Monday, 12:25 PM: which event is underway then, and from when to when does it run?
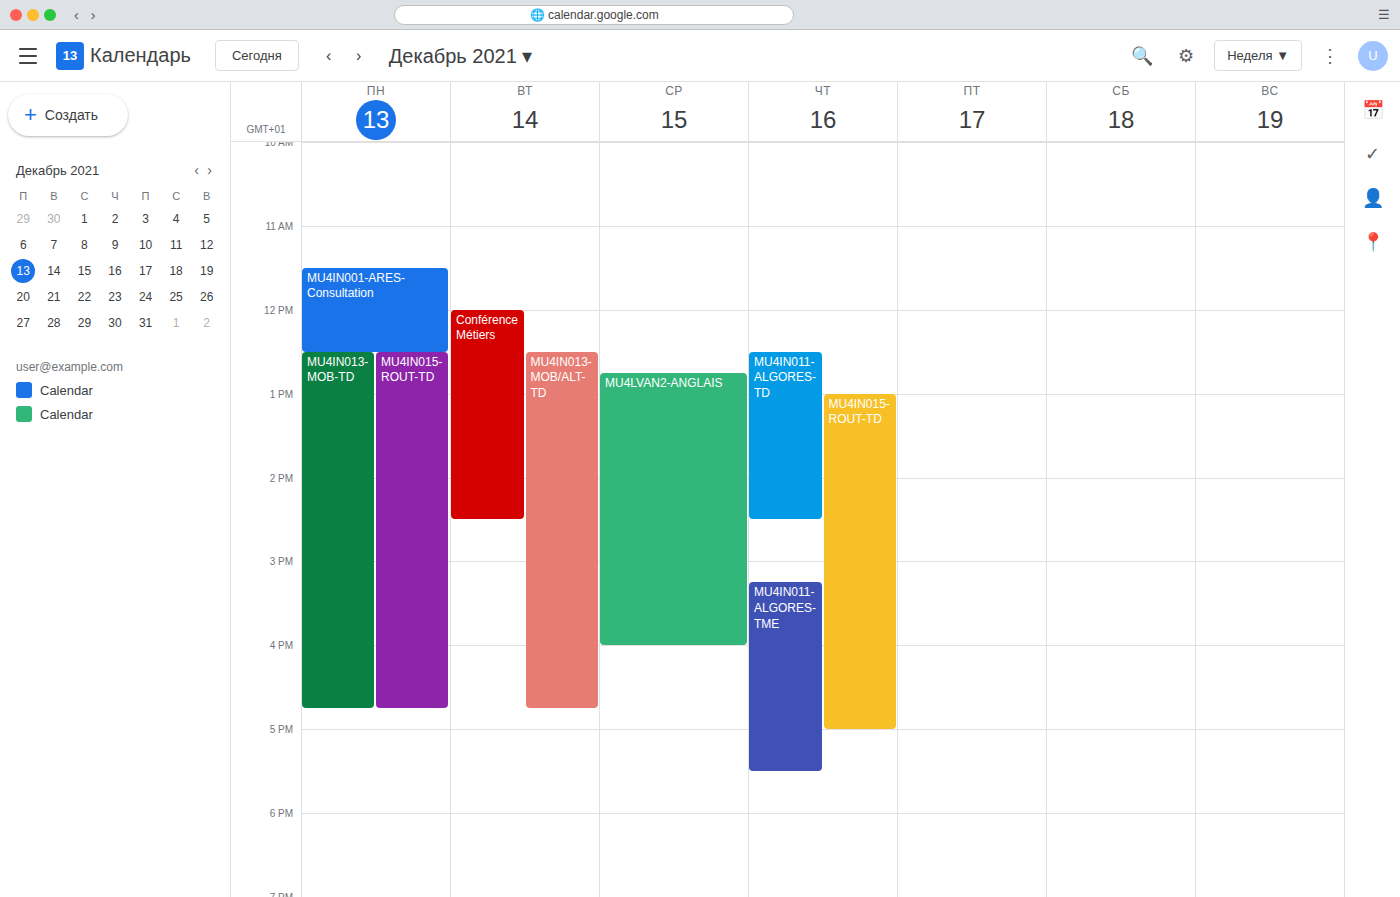
"MU4IN001-ARES-Consultation", 11:30 AM to 12:30 PM